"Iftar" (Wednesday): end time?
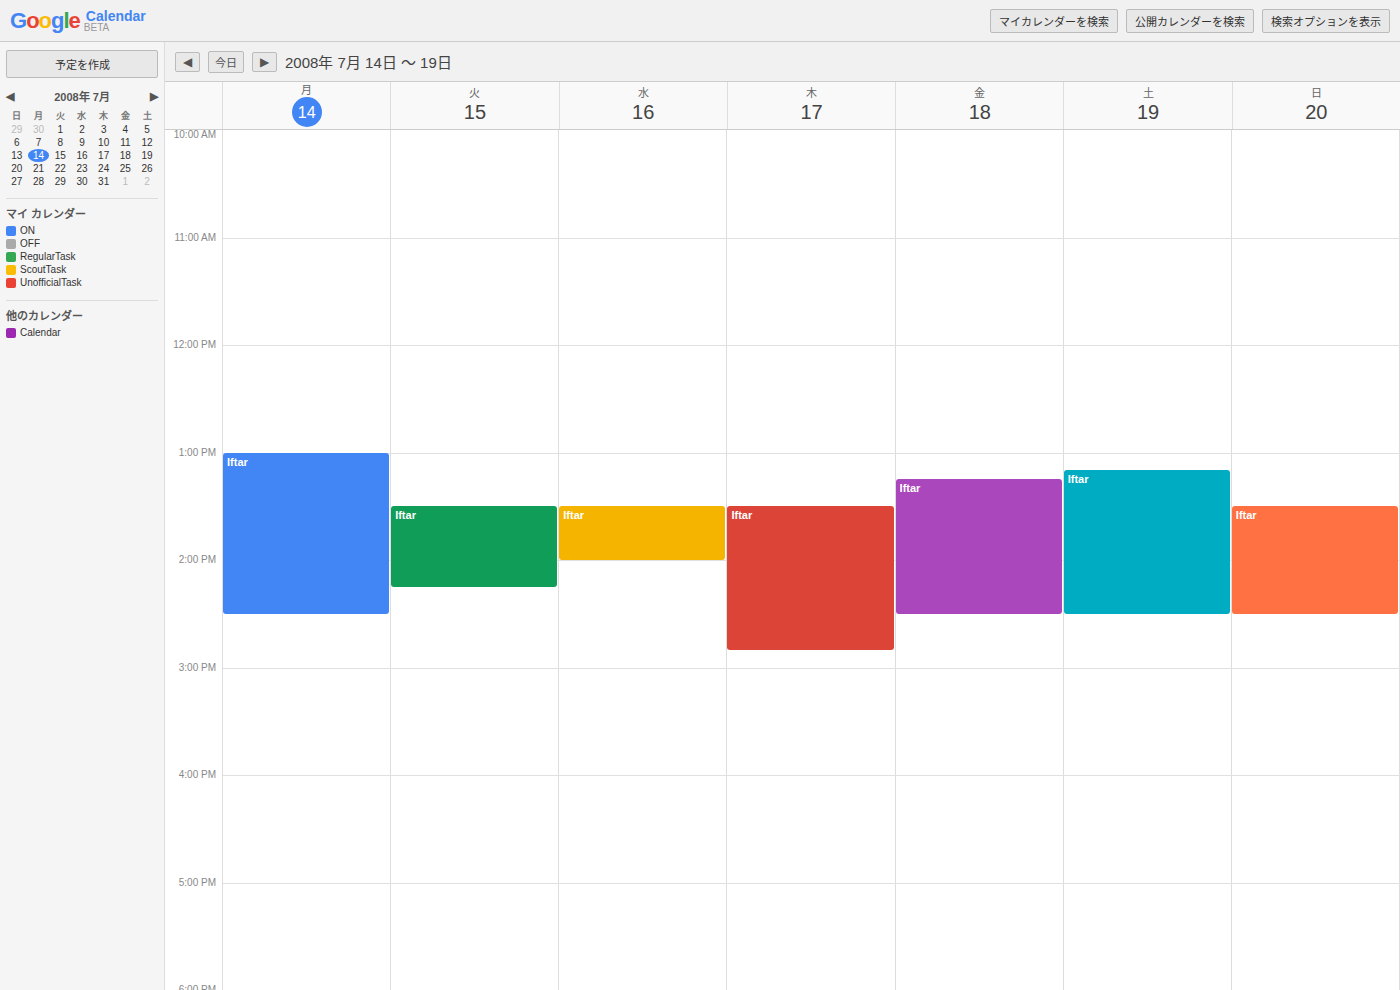
2:00 PM